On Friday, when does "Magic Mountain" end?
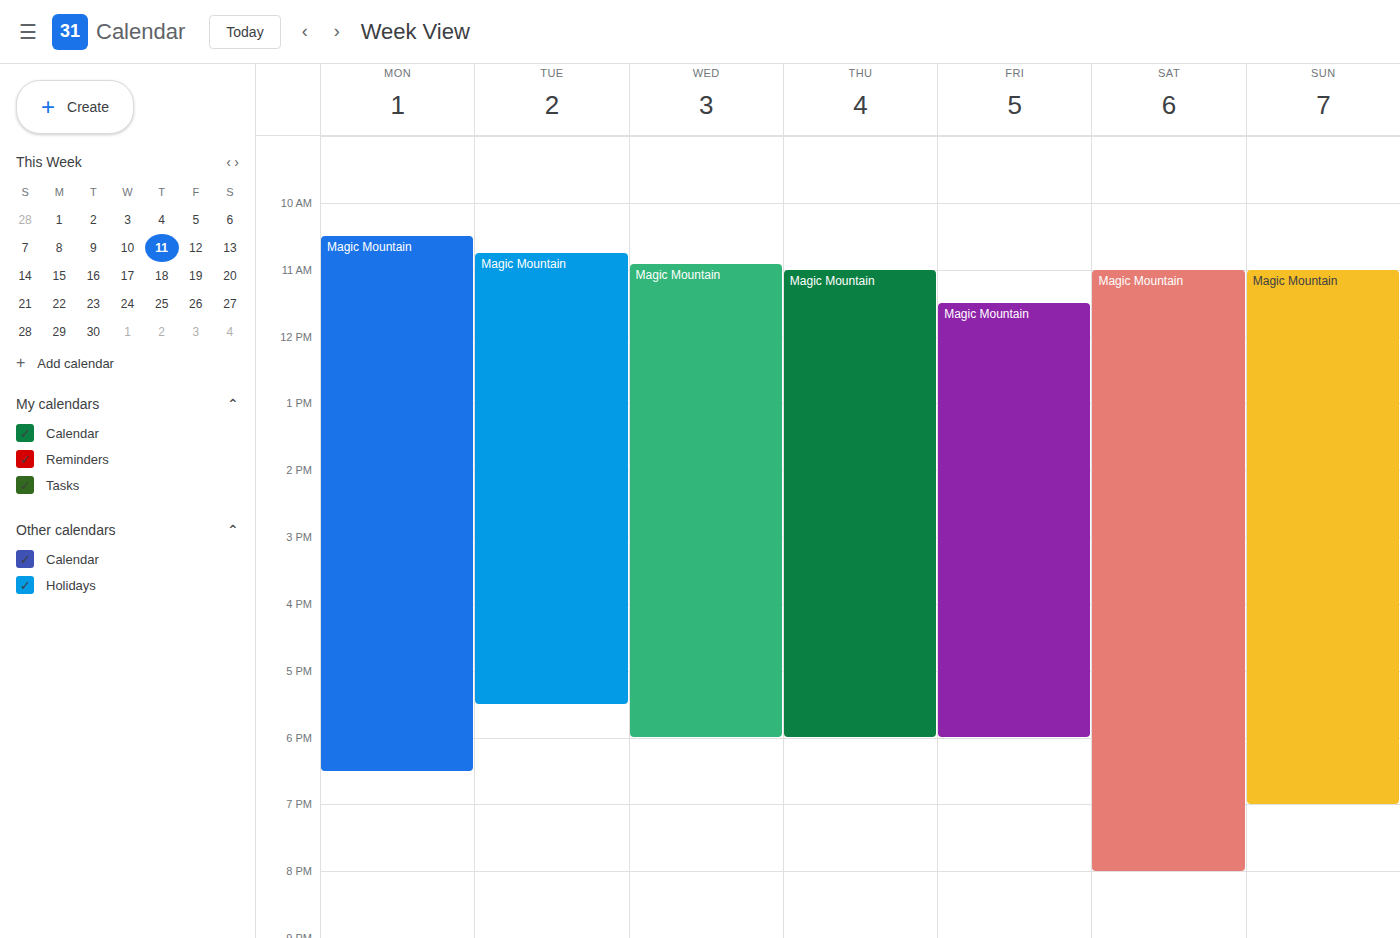
6:00 PM